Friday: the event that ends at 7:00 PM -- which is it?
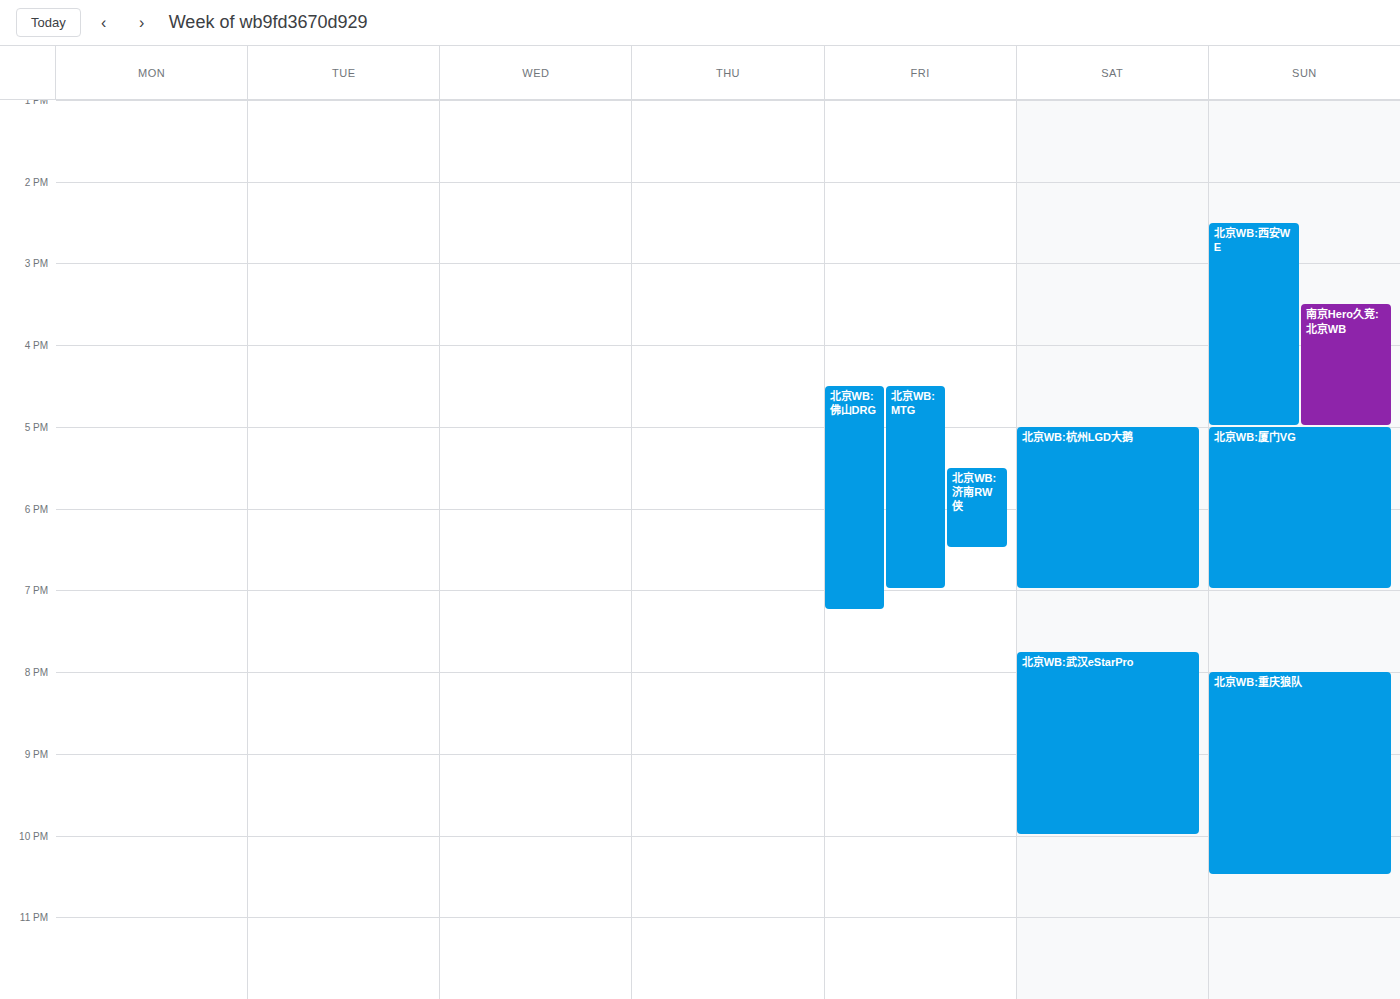
"北京WB:MTG"